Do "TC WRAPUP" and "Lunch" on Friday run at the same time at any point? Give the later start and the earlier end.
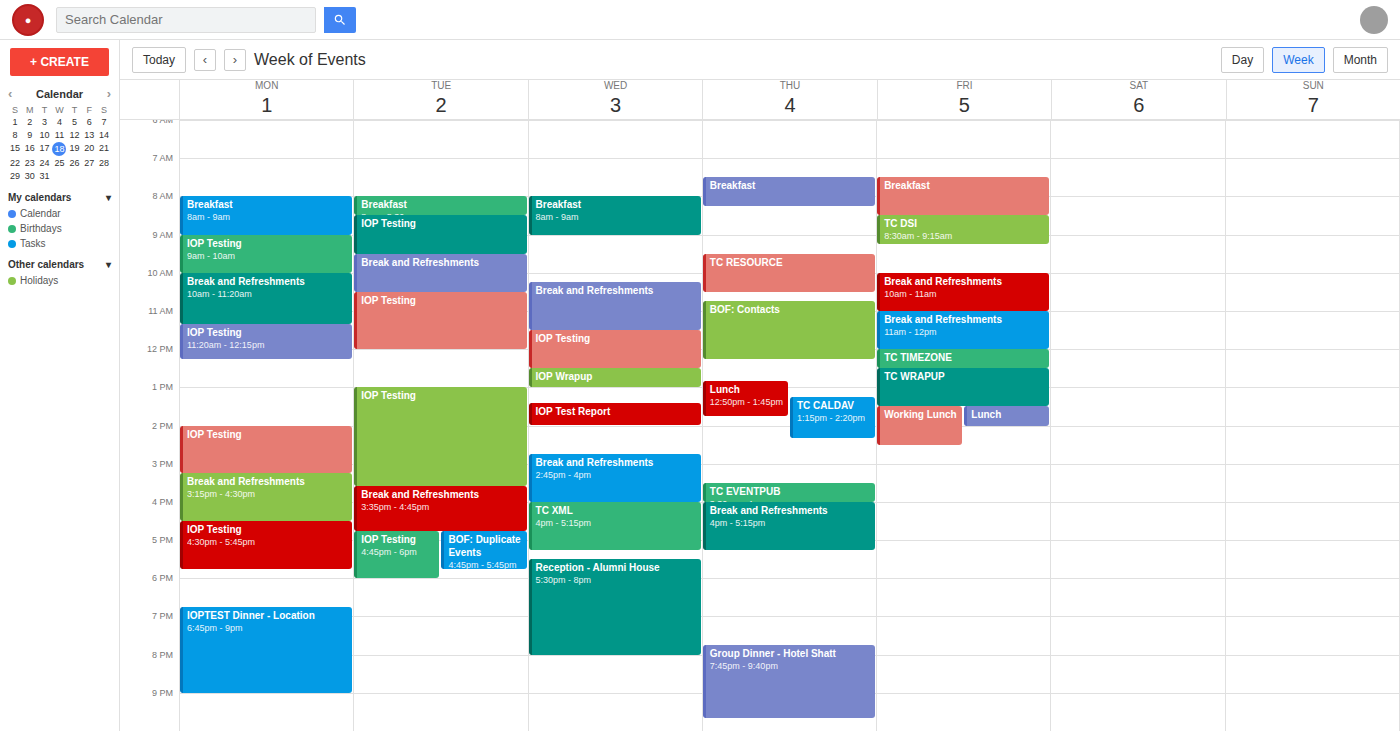
"TC WRAPUP" ends at 1:30 PM, exactly when "Lunch" starts -- they touch but do not overlap.